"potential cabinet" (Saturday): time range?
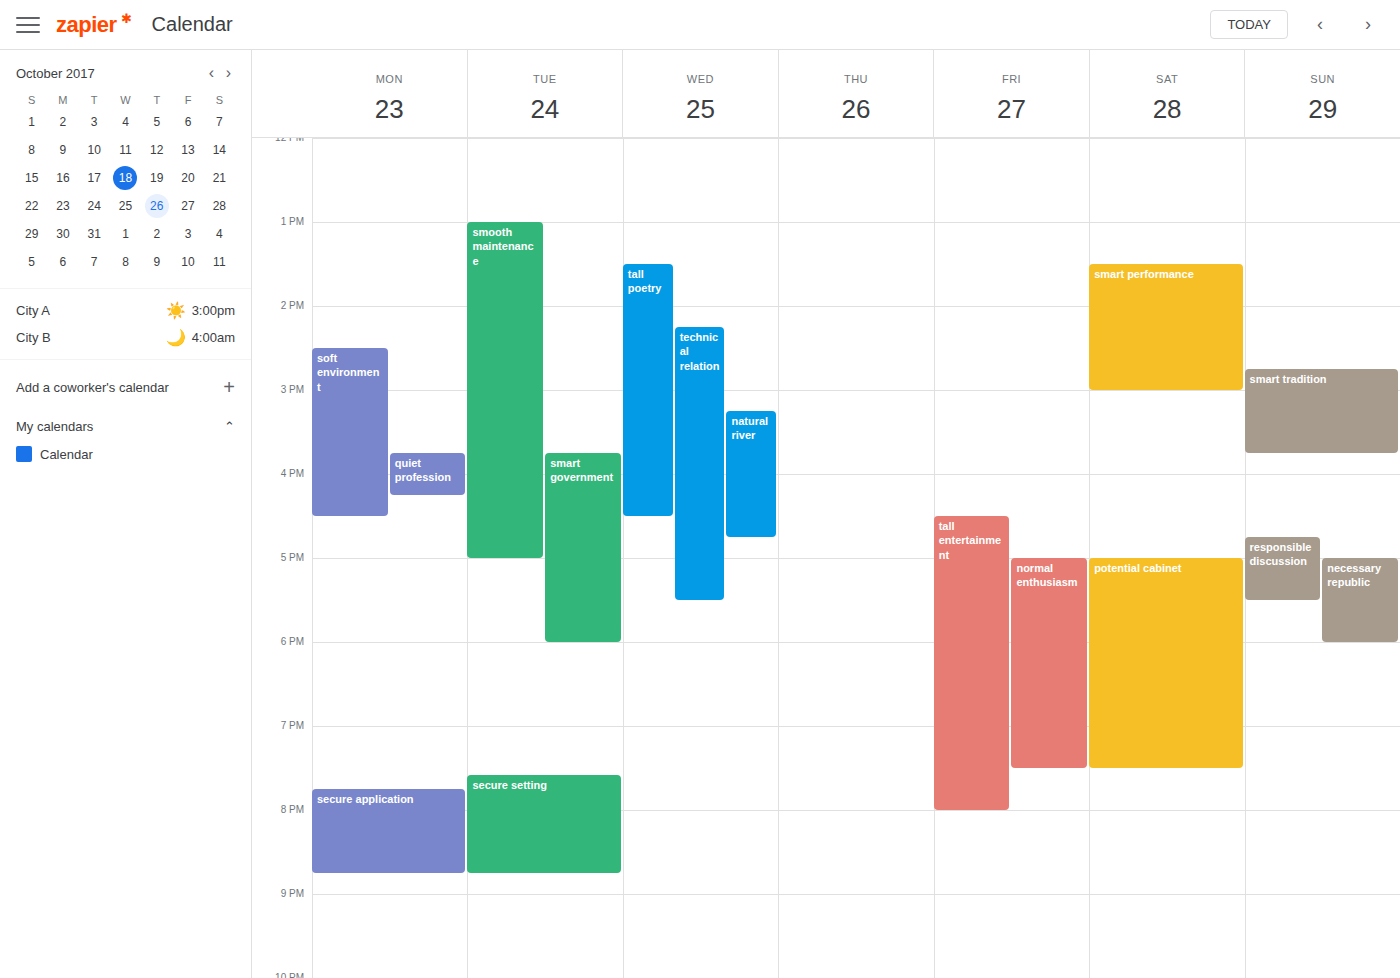
5:00 PM to 7:30 PM